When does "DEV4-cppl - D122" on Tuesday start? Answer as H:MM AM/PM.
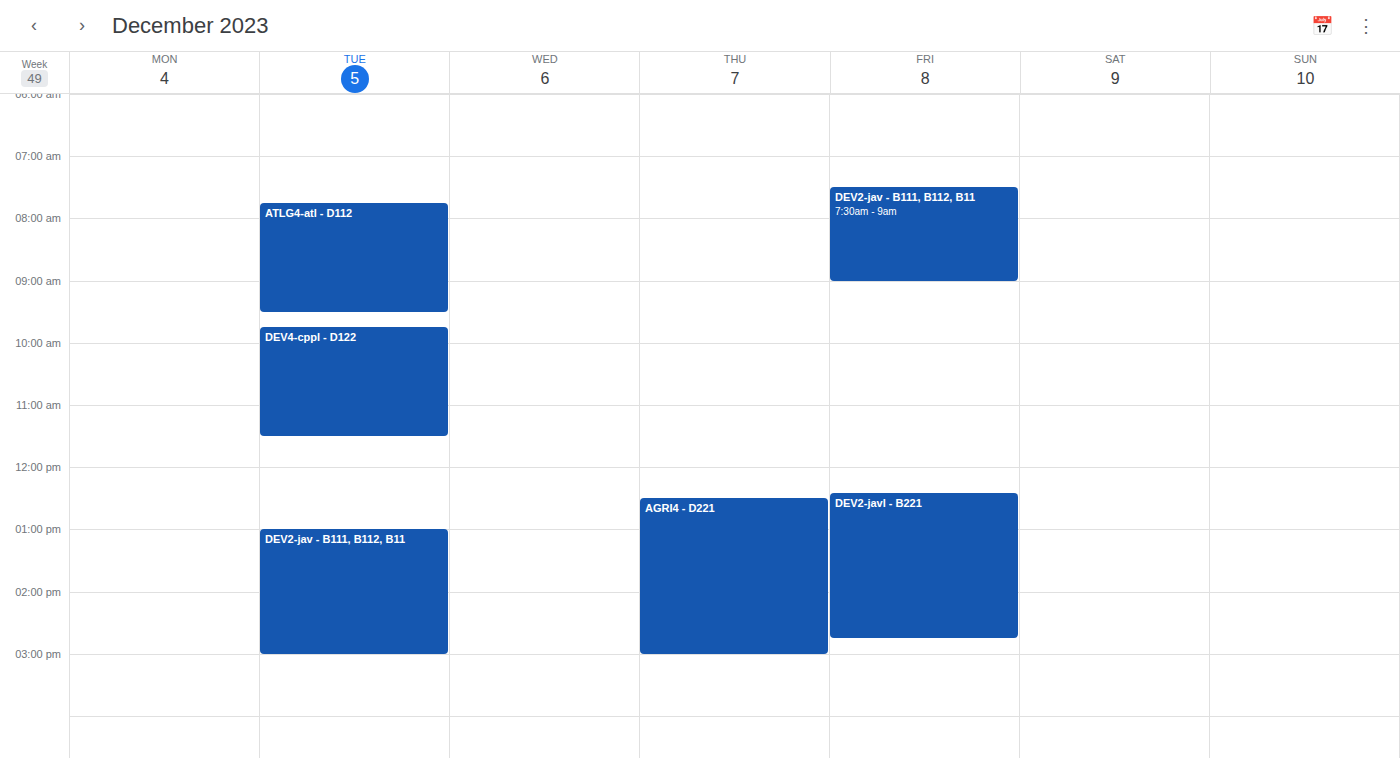
9:45 AM